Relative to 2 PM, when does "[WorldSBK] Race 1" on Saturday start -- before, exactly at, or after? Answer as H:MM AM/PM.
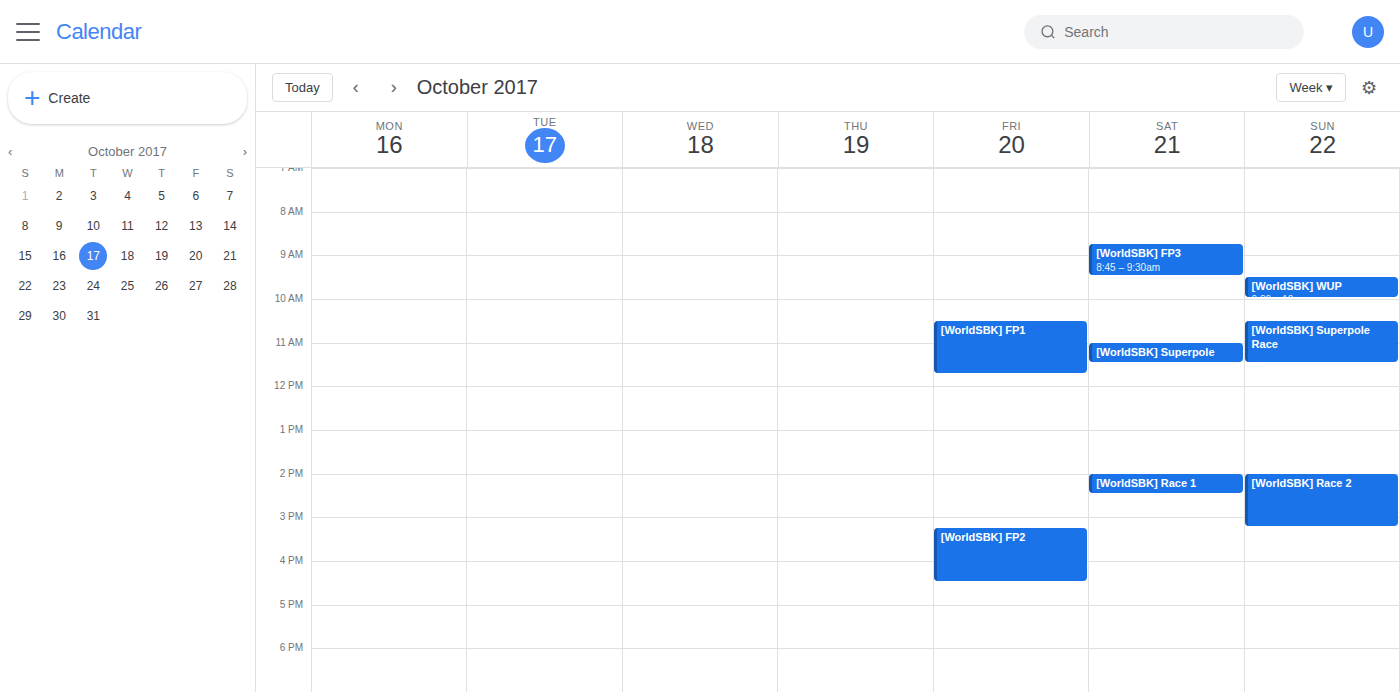
2:00 PM -- exactly at 2 PM, on the 2 PM line.